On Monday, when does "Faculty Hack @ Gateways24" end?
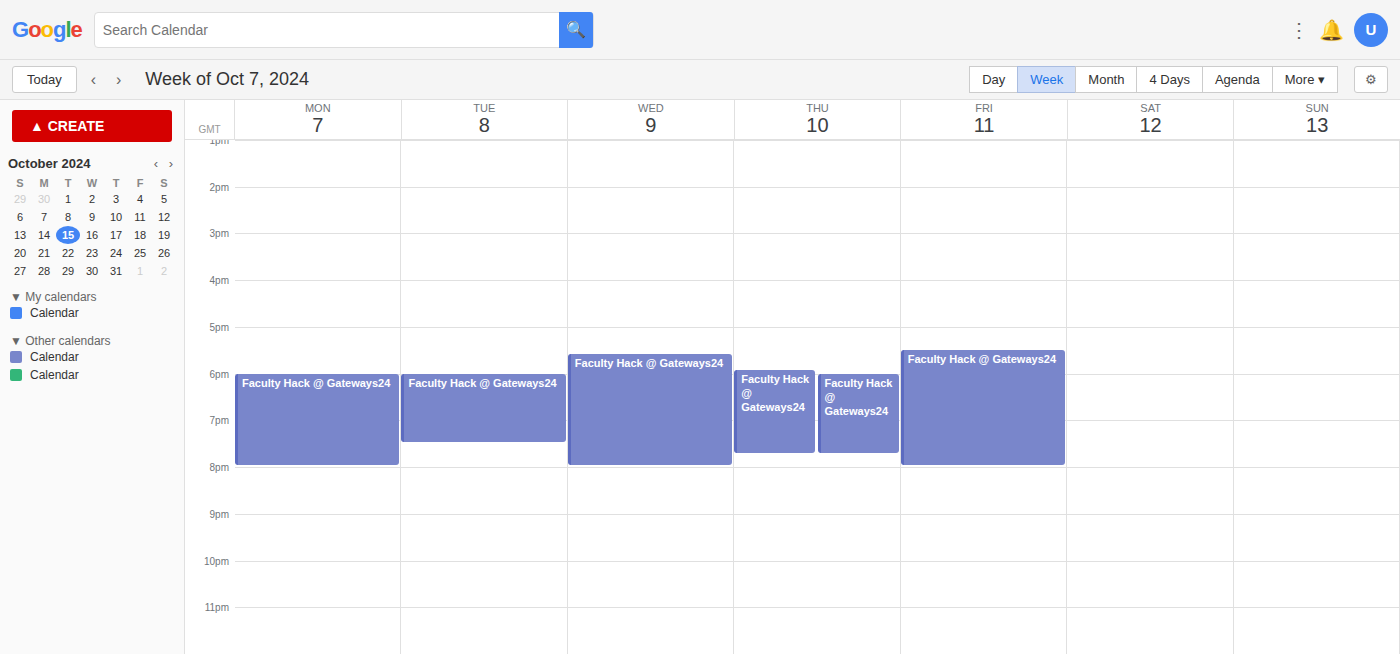
20:00